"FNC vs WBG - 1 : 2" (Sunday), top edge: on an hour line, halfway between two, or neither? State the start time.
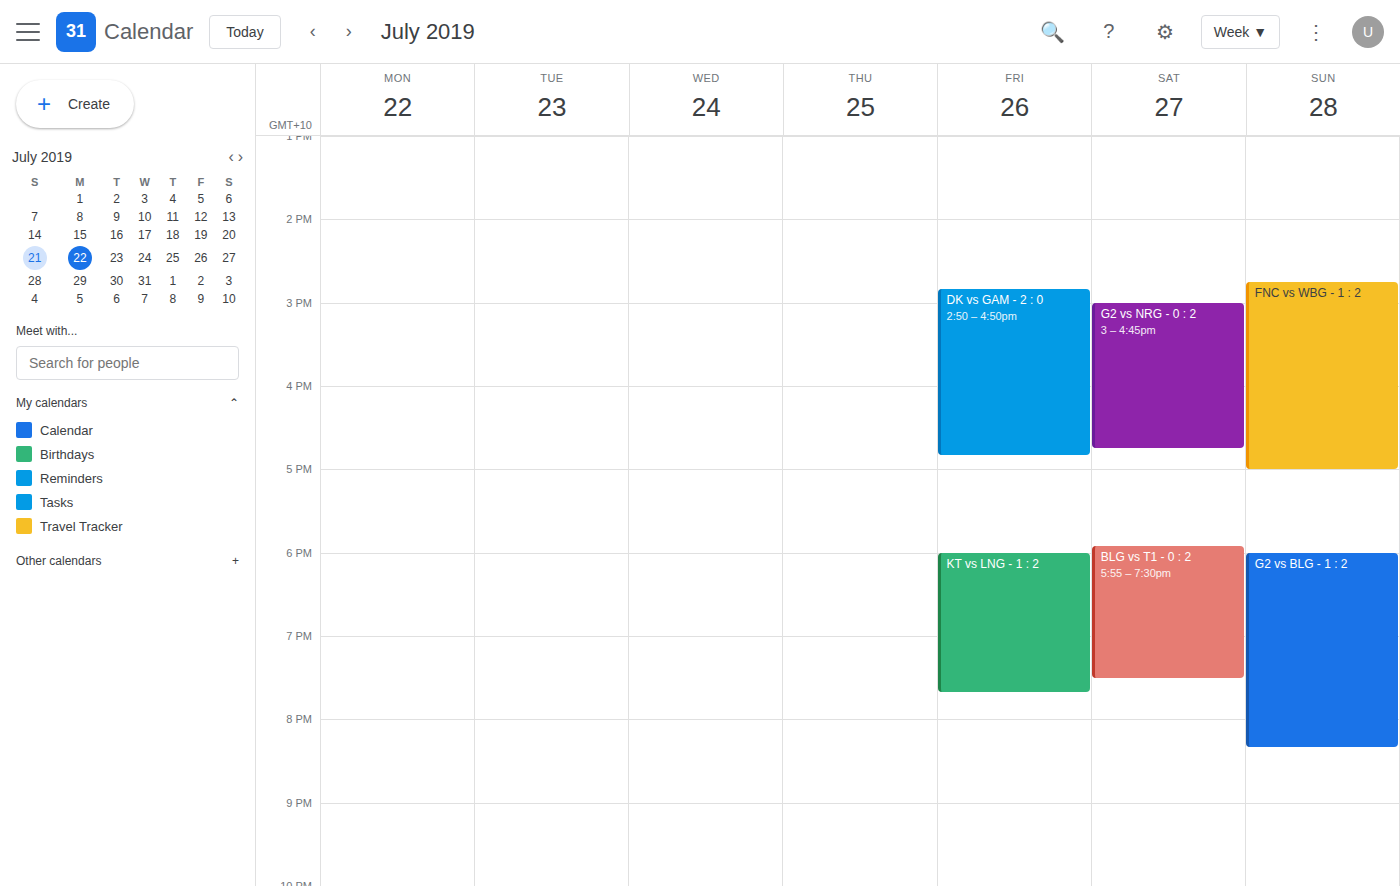
2:45 PM -- neither: three quarters of the way from the 2 PM line to the 3 PM line.